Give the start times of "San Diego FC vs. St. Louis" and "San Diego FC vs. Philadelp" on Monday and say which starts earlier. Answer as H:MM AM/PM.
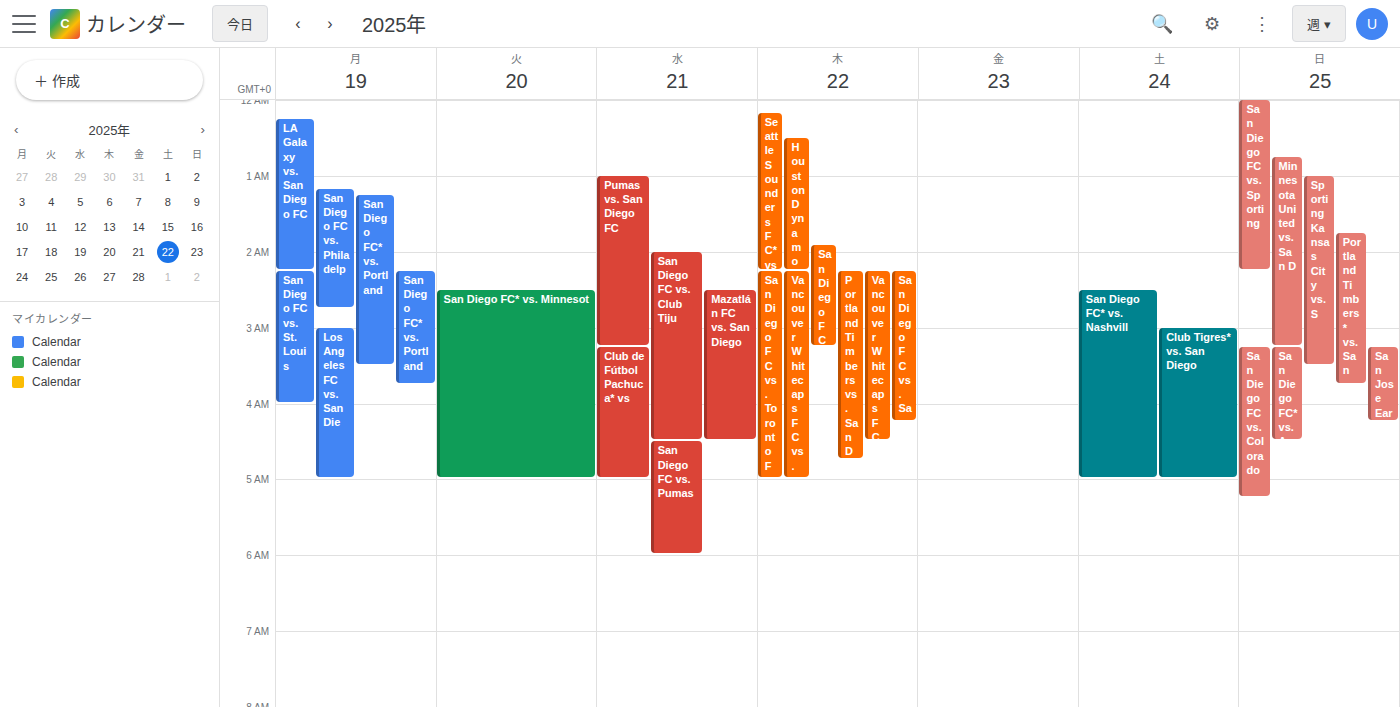
"San Diego FC vs. Philadelp" 1:10 AM; "San Diego FC vs. St. Louis" 2:15 AM.